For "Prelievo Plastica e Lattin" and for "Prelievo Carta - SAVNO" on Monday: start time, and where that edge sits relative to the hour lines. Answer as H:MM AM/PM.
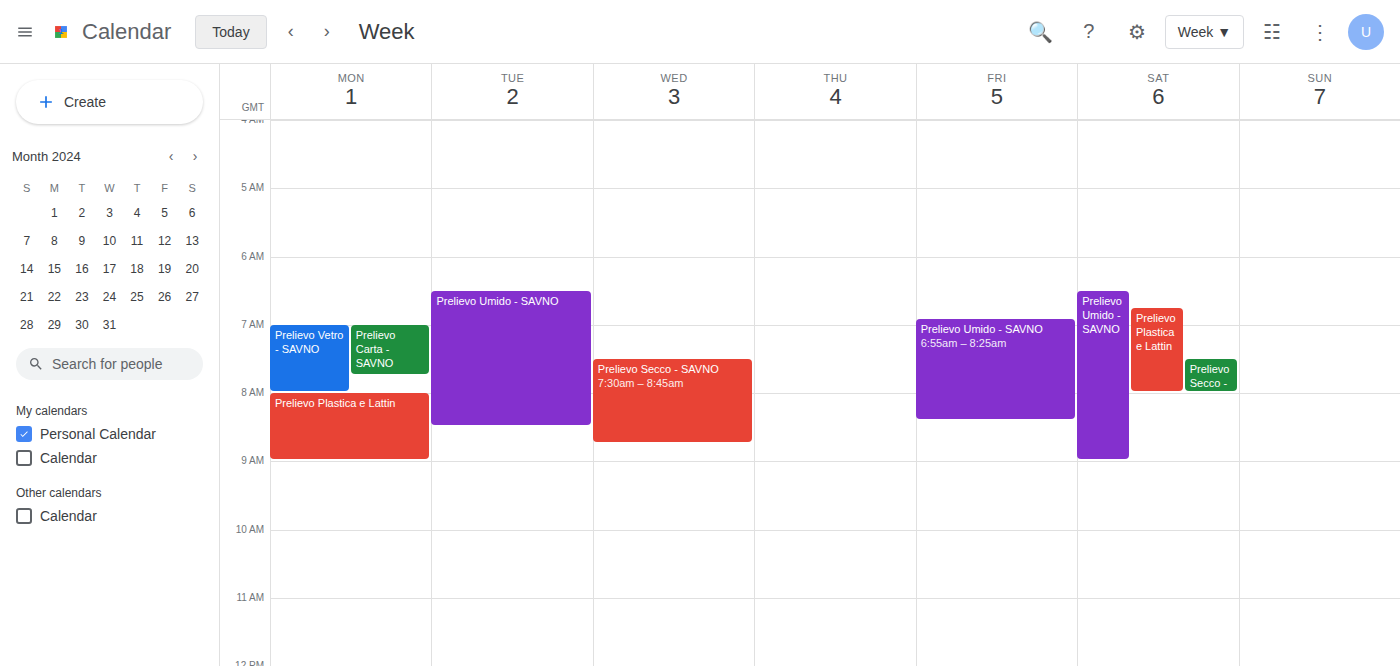
"Prelievo Plastica e Lattin": 8:00 AM, exactly on the 8 AM line. "Prelievo Carta - SAVNO": 7:00 AM, exactly on the 7 AM line.